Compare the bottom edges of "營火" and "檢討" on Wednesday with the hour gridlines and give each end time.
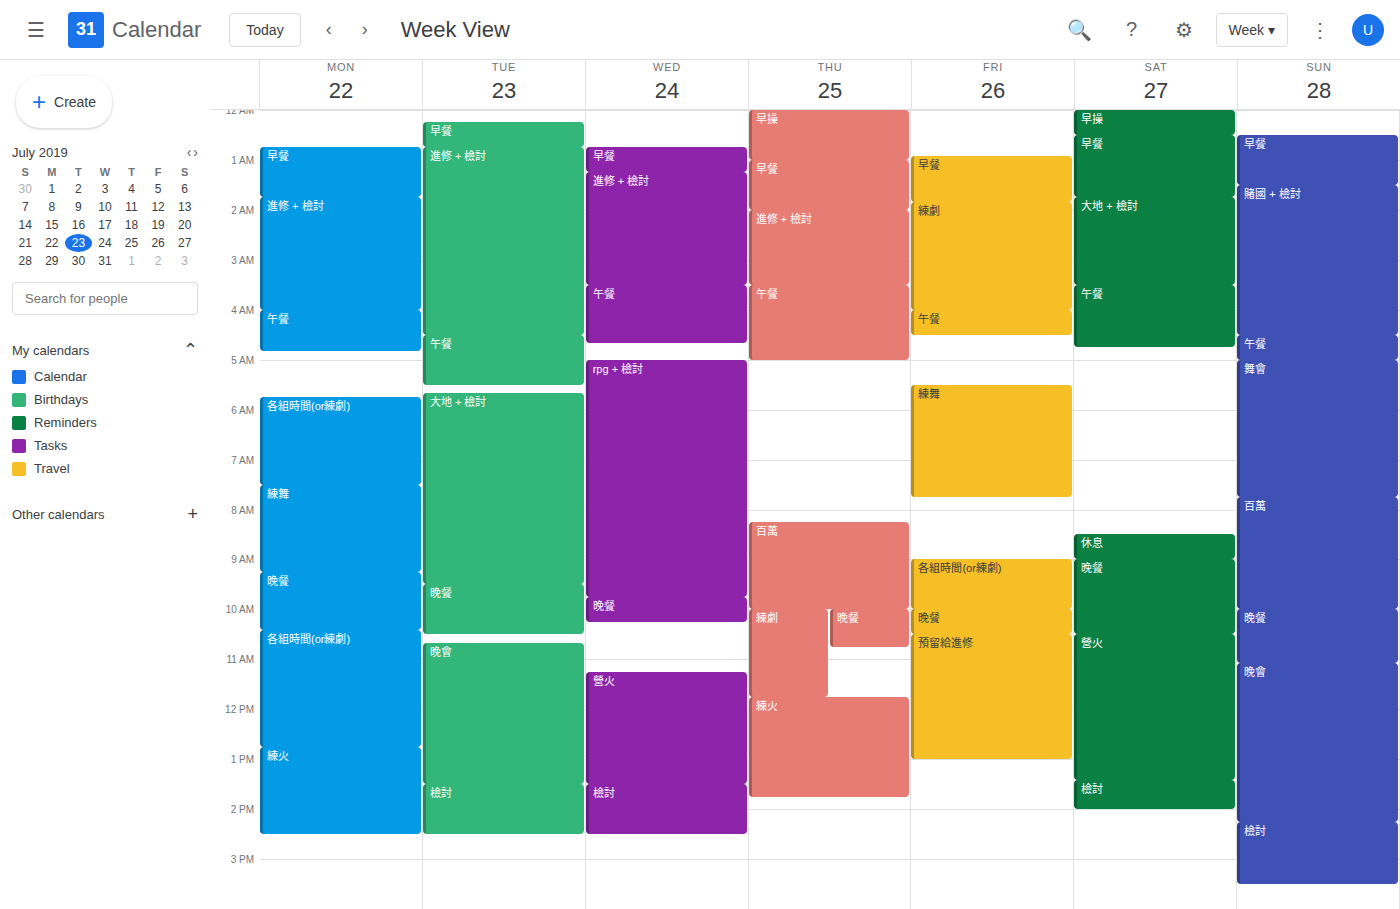
"營火": 1:30 PM, halfway between the 1 PM and 2 PM lines. "檢討": 2:30 PM, halfway between the 2 PM and 3 PM lines.